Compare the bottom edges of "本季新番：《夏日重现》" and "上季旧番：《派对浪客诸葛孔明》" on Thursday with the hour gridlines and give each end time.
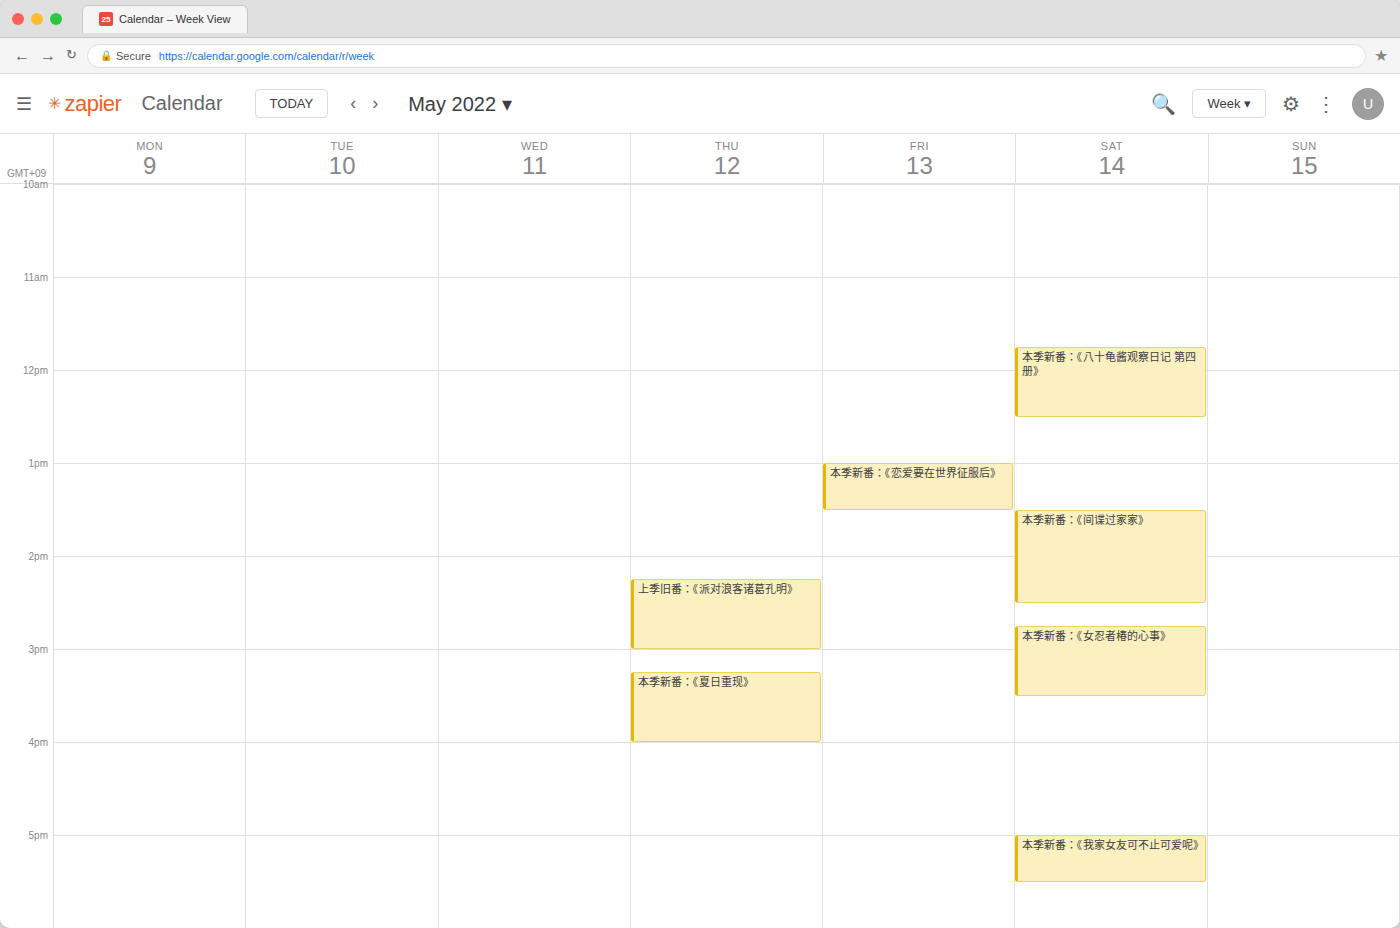
"本季新番：《夏日重现》": 4:00 PM, exactly on the 4 PM line. "上季旧番：《派对浪客诸葛孔明》": 3:00 PM, exactly on the 3 PM line.